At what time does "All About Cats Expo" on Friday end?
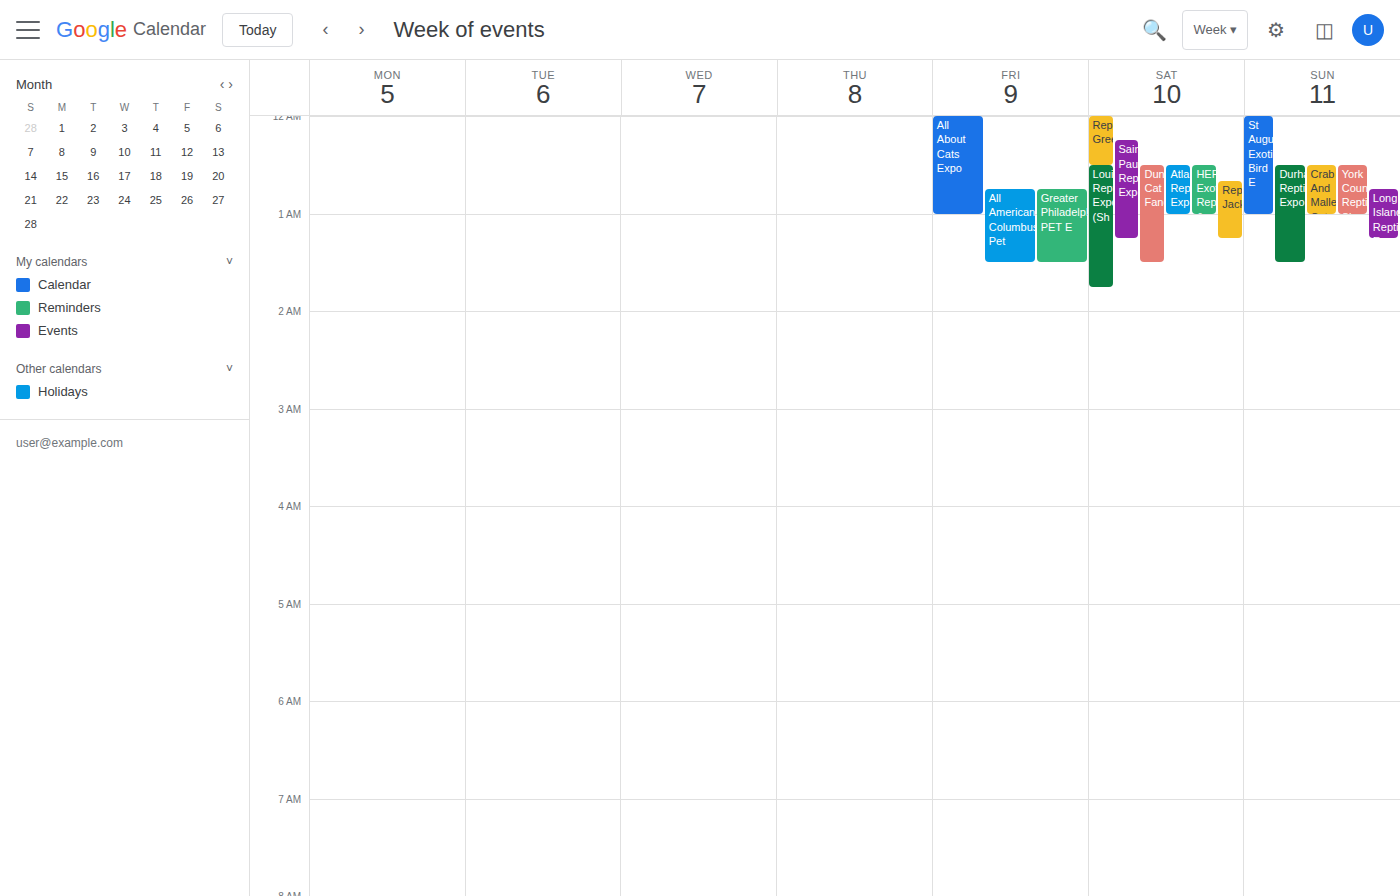
1:00 AM